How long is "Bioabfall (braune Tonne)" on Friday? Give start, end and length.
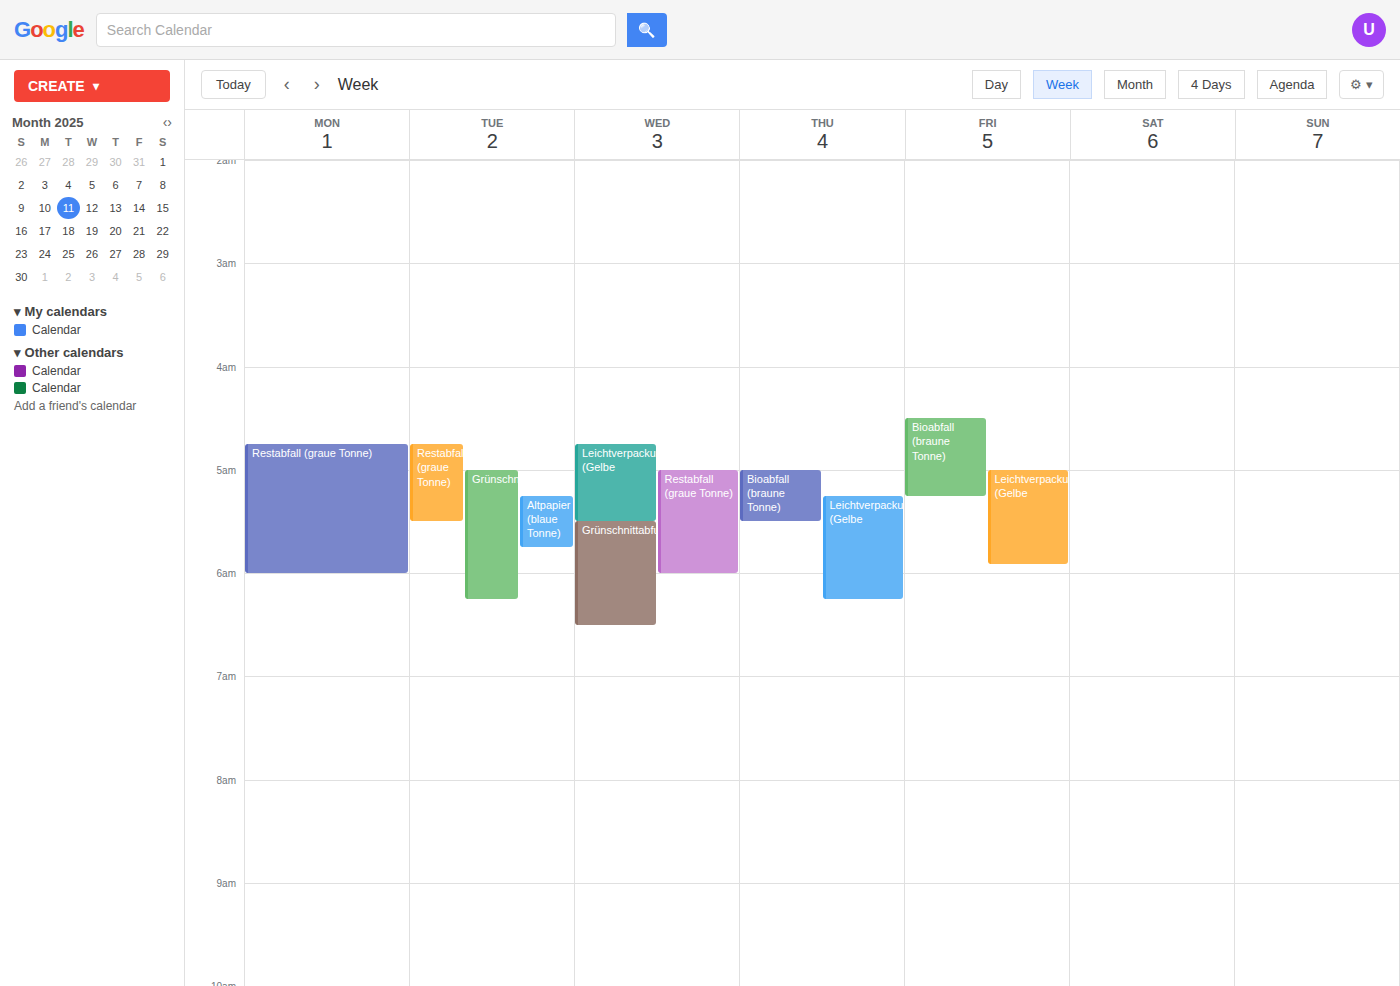
4:30 AM to 5:15 AM, 45 minutes